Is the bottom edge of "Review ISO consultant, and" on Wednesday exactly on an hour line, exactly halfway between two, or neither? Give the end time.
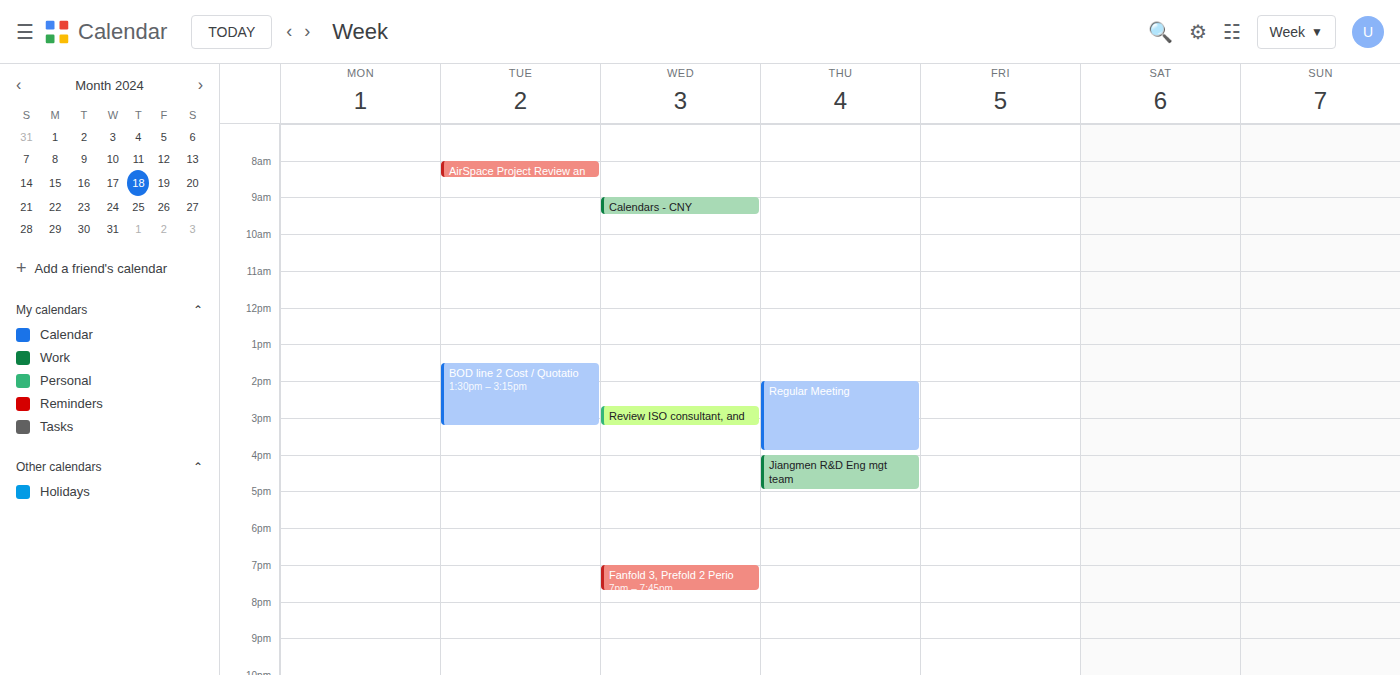
3:15 PM -- neither: a quarter of the way from the 3 PM line to the 4 PM line.